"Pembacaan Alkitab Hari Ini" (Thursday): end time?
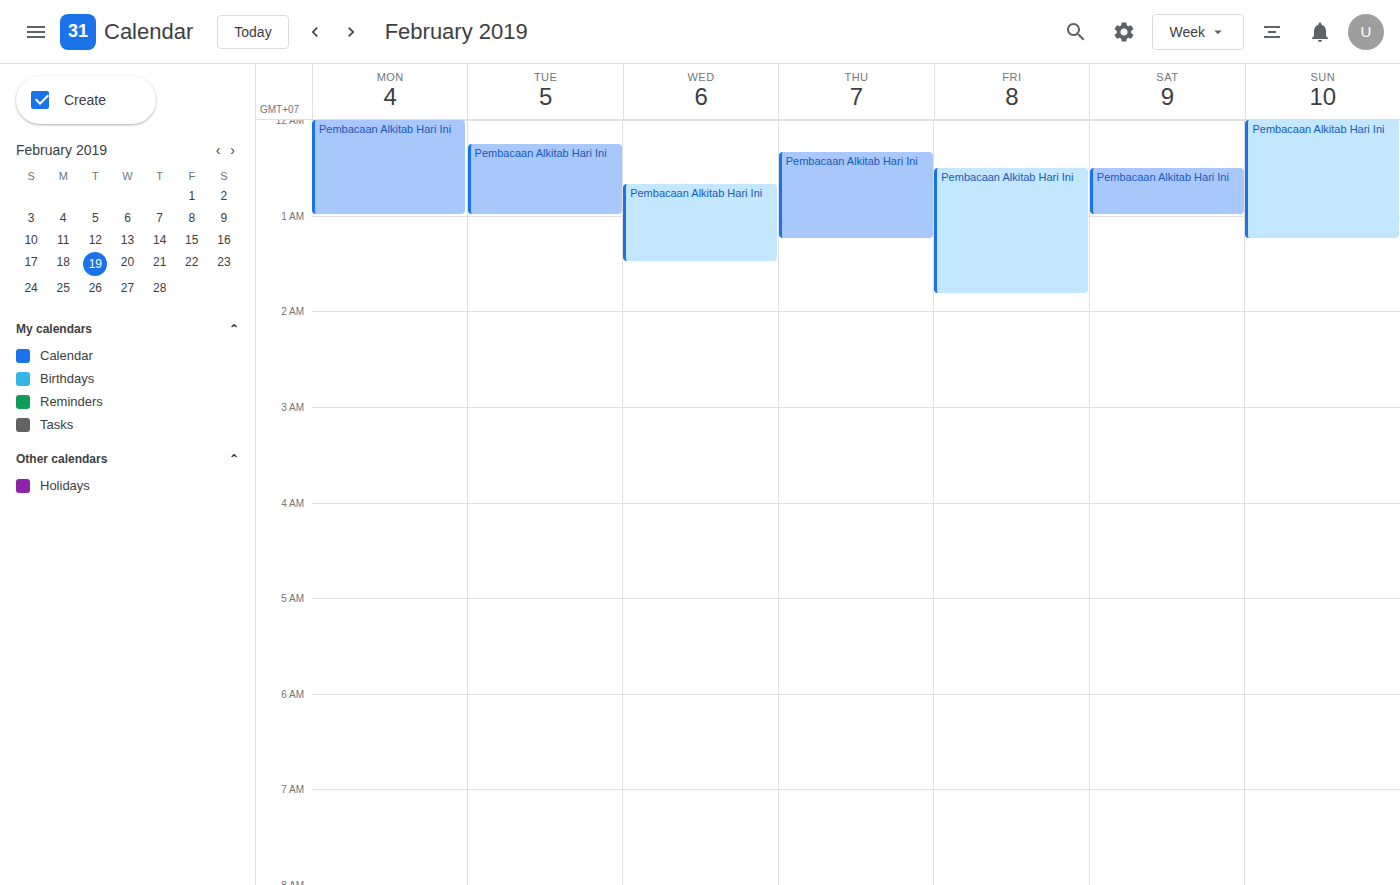
1:15 AM